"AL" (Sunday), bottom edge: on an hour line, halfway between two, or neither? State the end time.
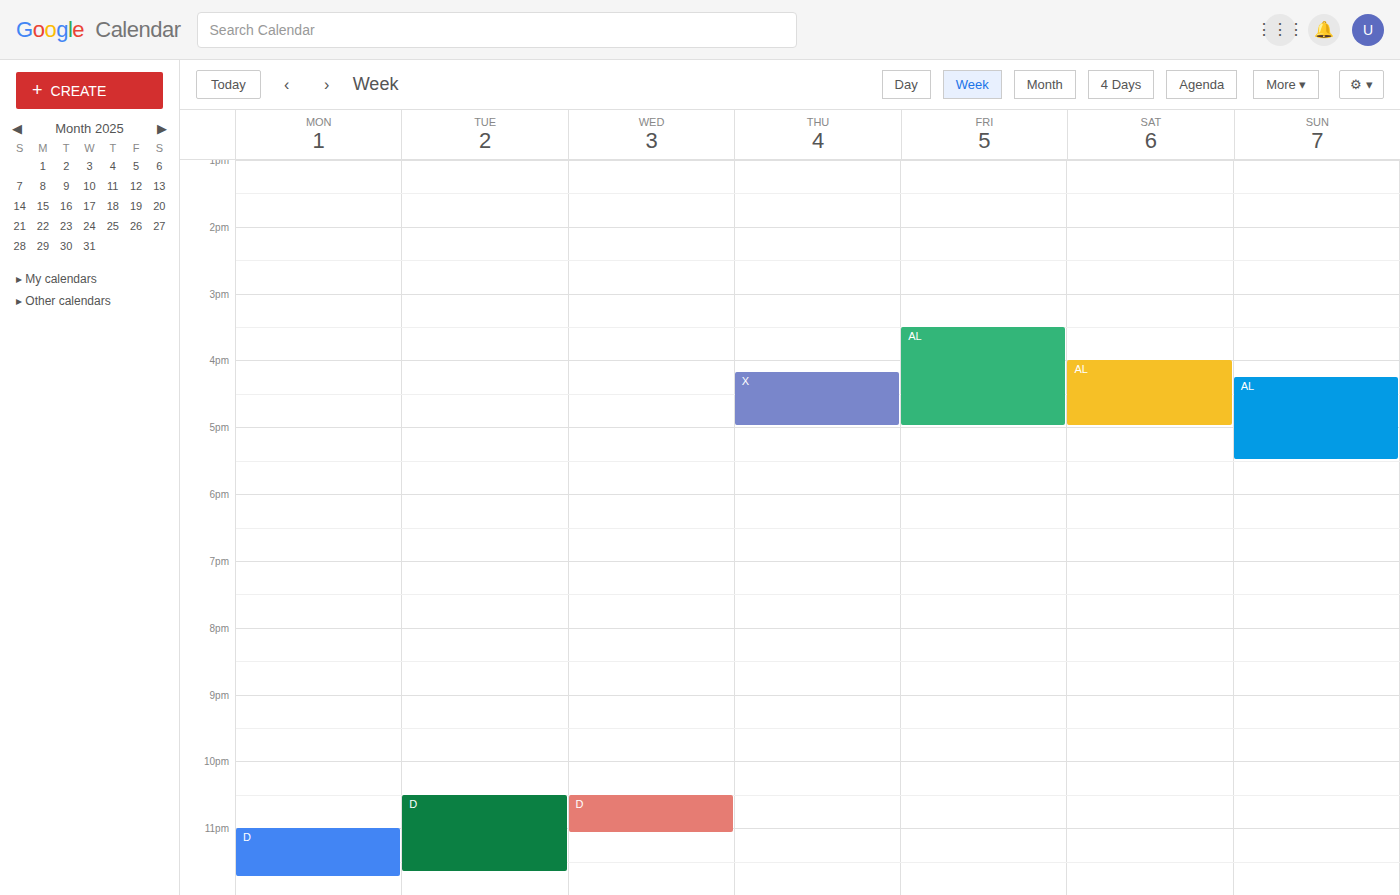
5:30 PM -- halfway between the 5 PM and 6 PM lines.